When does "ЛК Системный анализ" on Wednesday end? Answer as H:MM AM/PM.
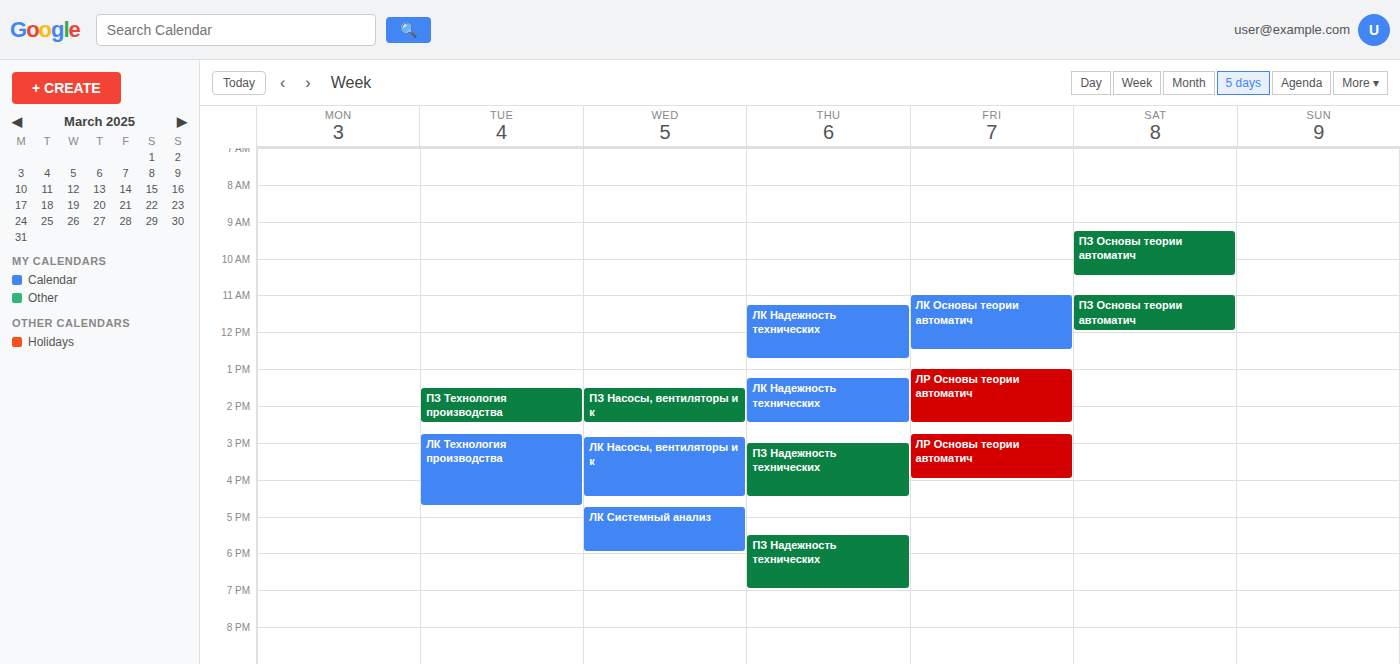
6:00 PM